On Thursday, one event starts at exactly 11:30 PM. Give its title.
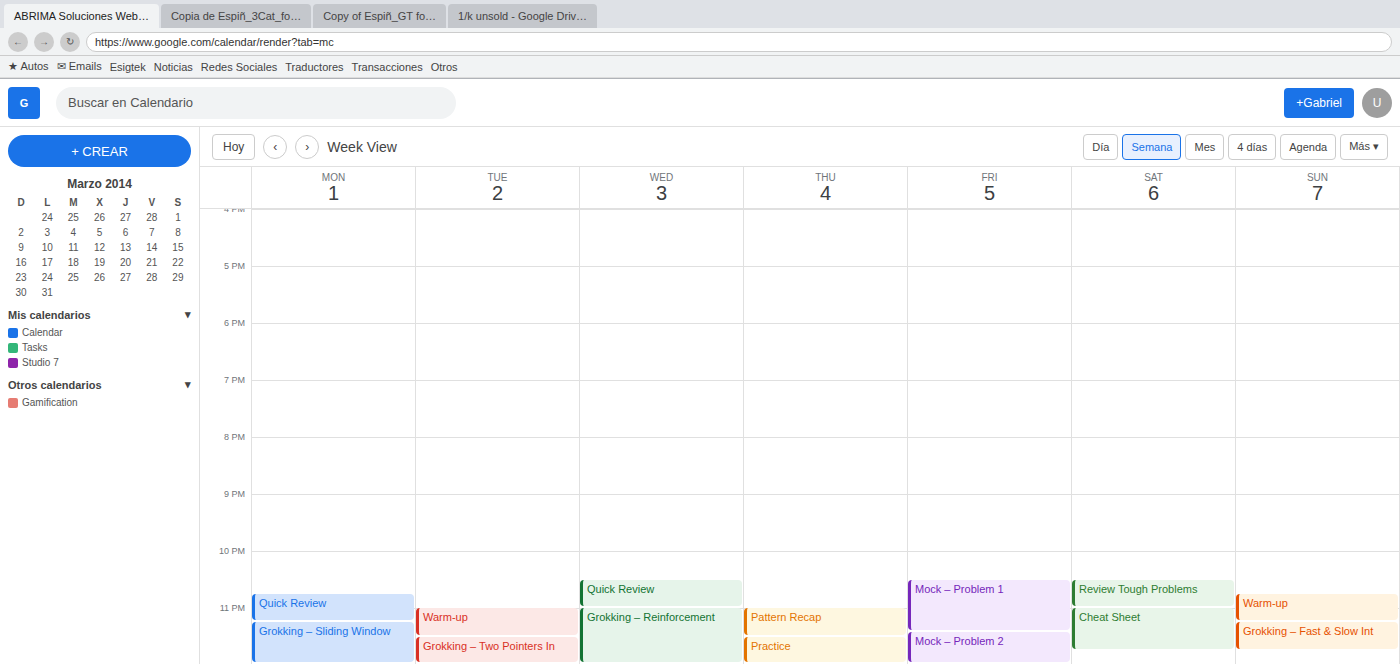
"Practice"